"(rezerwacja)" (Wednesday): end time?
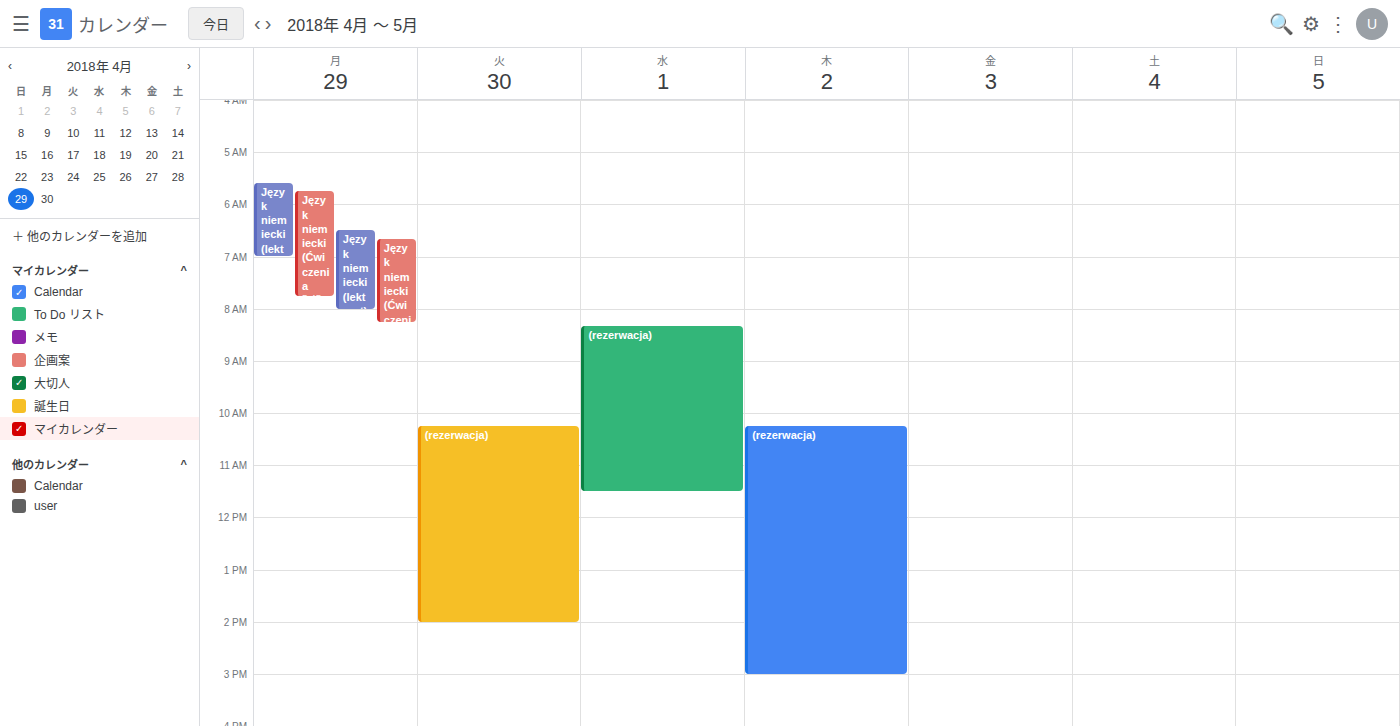
11:30 AM